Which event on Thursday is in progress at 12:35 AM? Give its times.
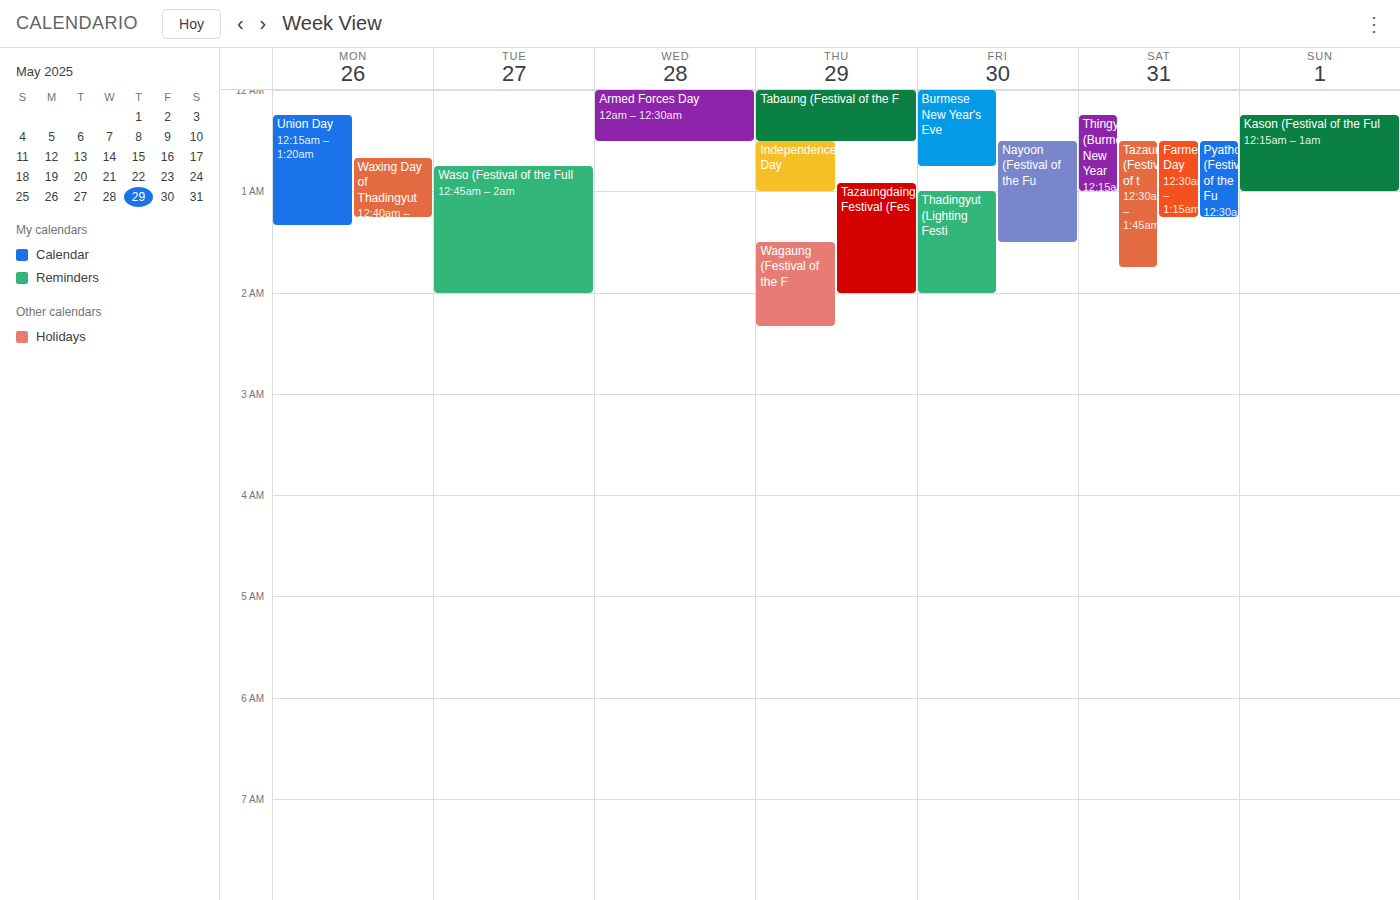
"Independence Day", 12:30 AM to 1:00 AM